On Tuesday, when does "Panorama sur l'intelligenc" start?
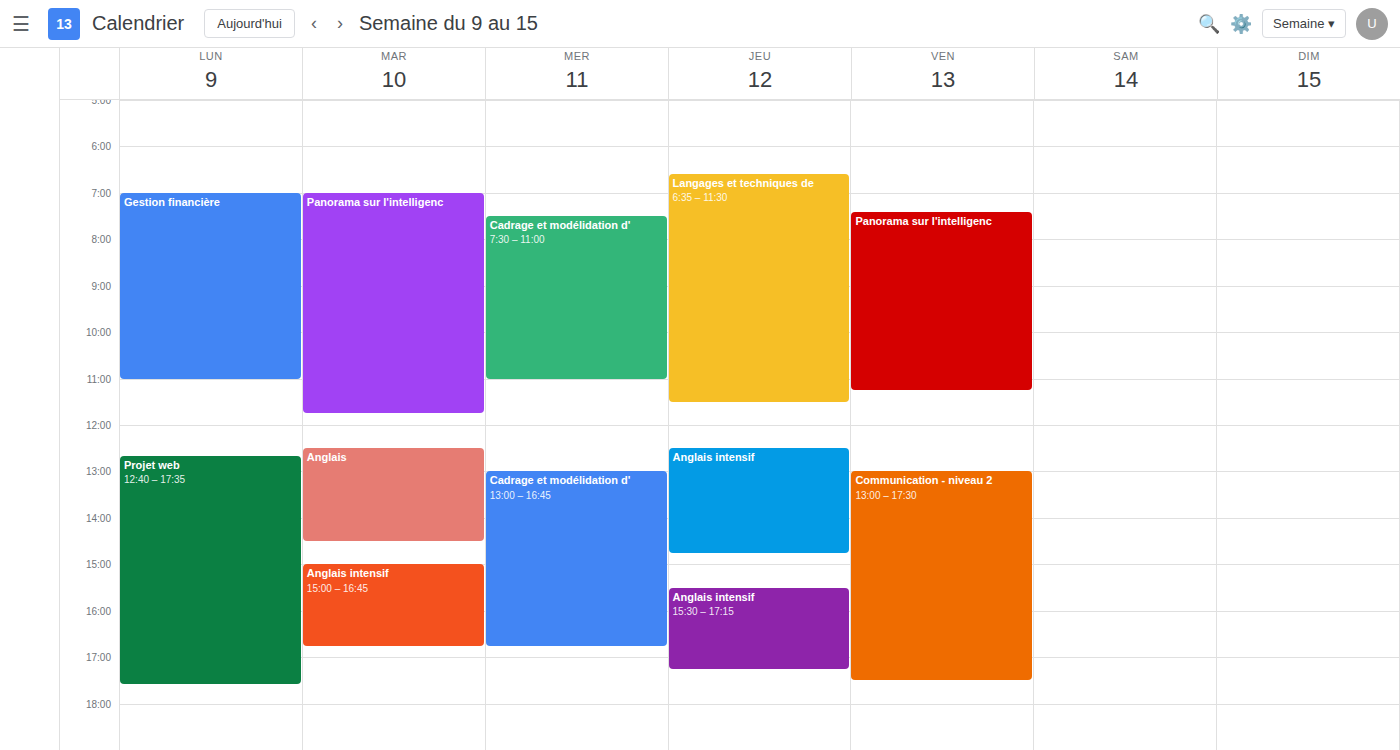
7:00 AM